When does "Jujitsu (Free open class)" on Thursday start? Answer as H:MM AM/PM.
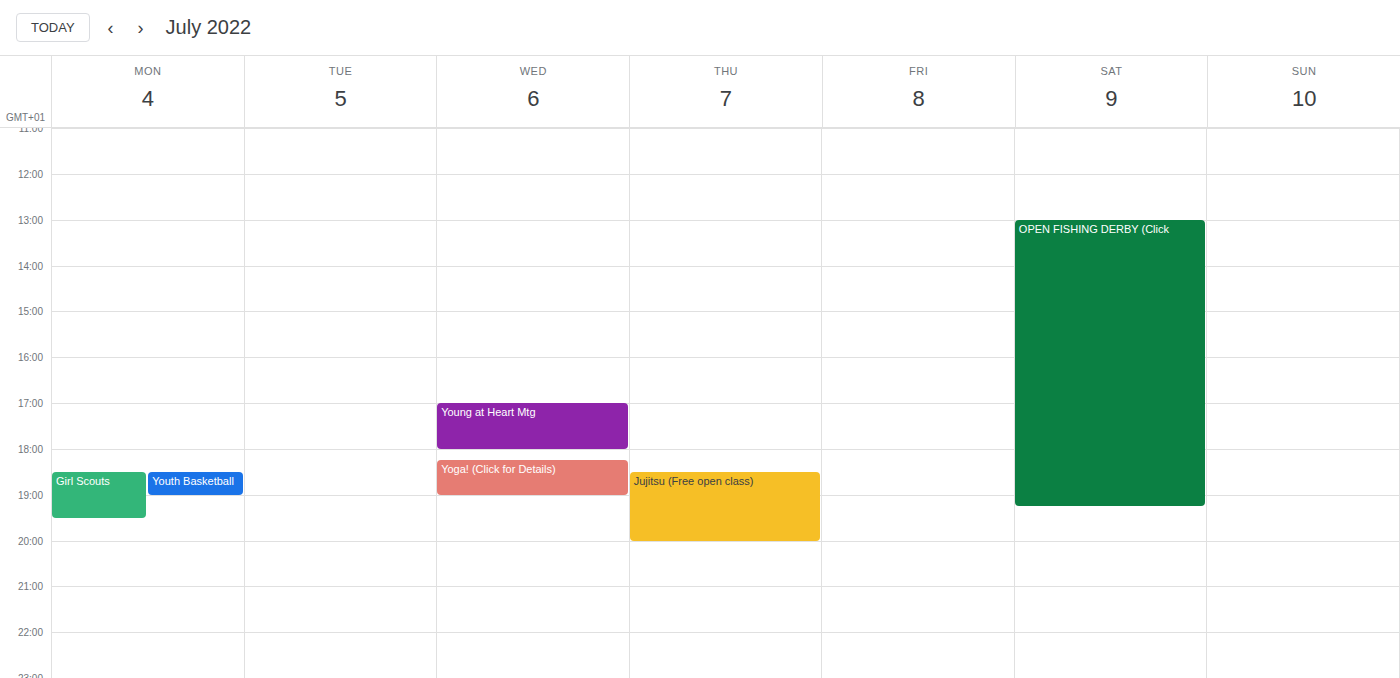
6:30 PM